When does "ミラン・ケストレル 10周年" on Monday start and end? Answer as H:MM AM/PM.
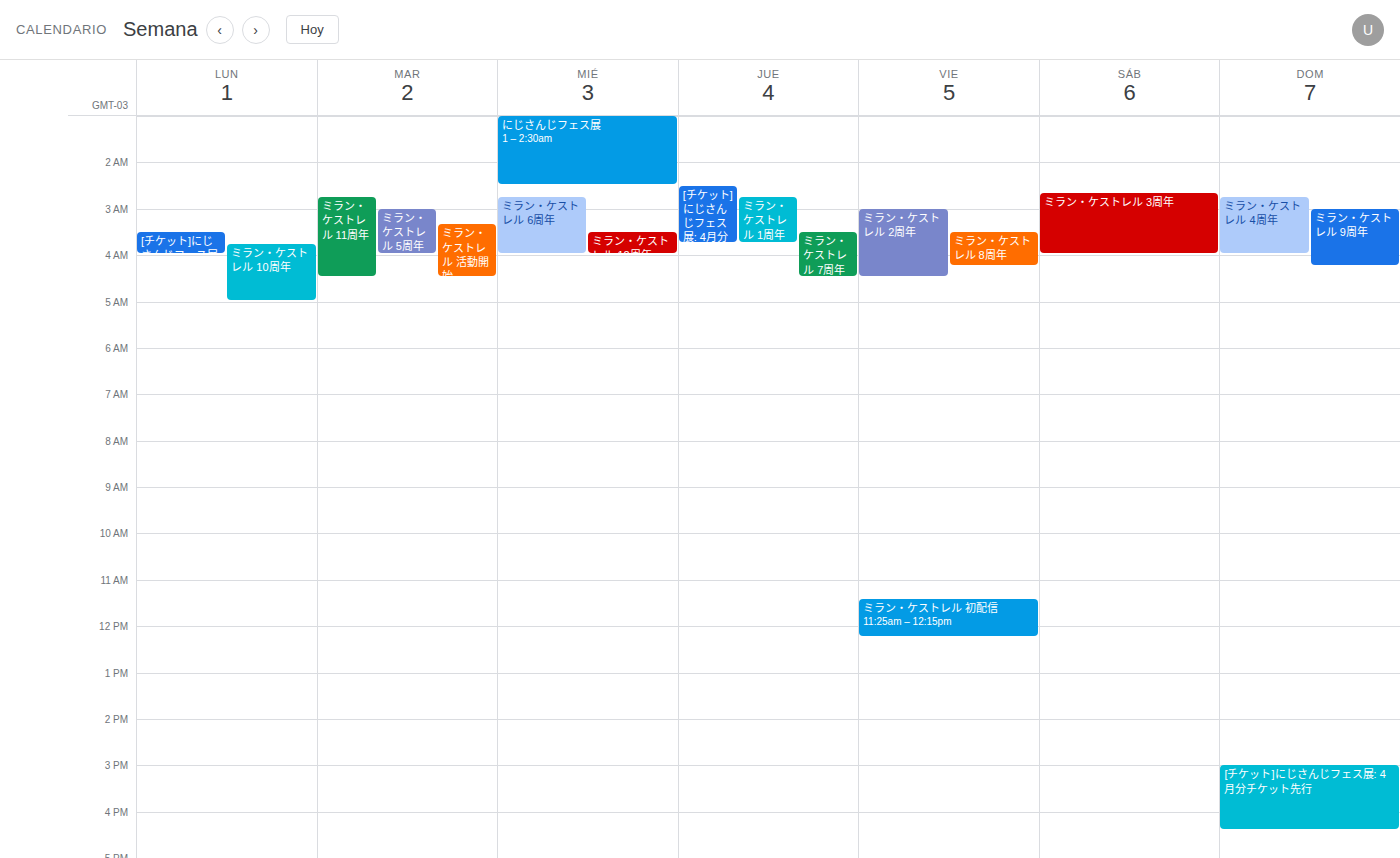
3:45 AM to 5:00 AM